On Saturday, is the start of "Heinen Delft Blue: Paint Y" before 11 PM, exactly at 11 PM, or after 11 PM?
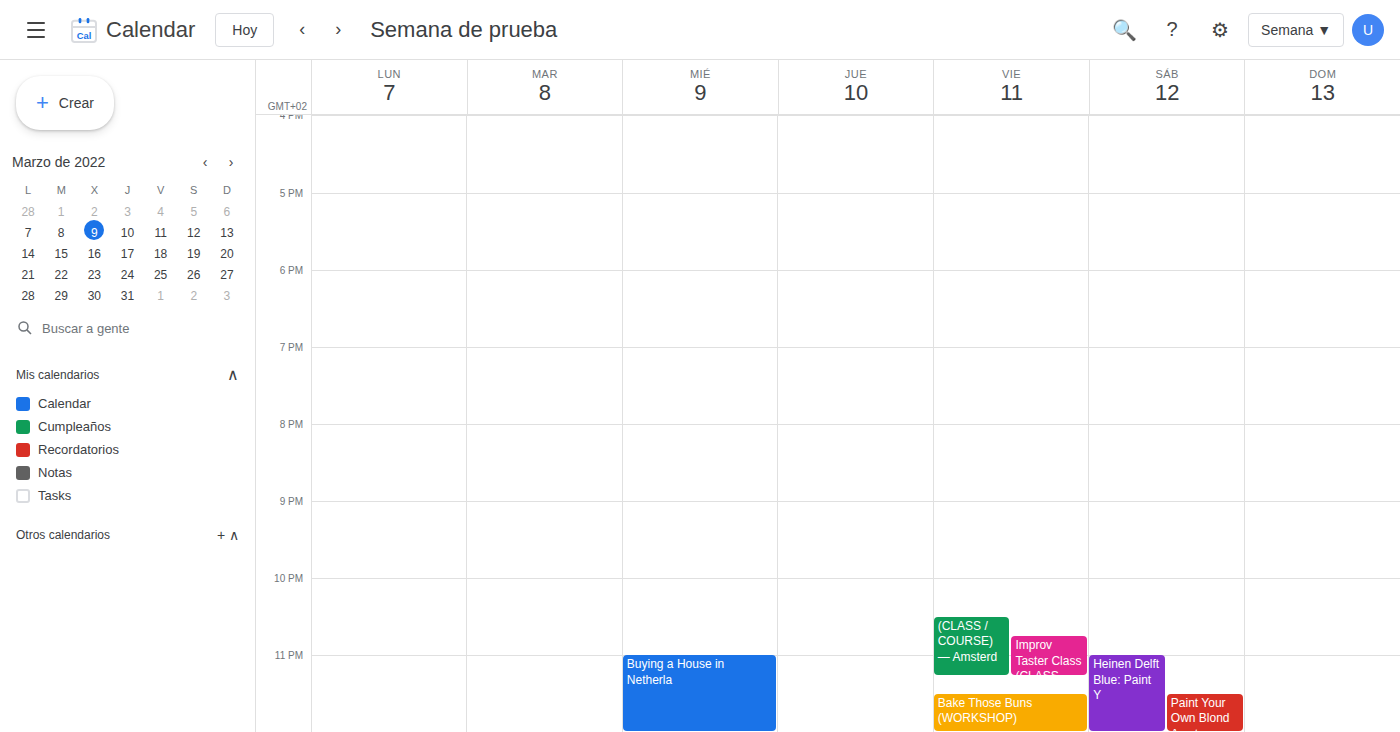
11:00 PM -- exactly at 11 PM, on the 11 PM line.